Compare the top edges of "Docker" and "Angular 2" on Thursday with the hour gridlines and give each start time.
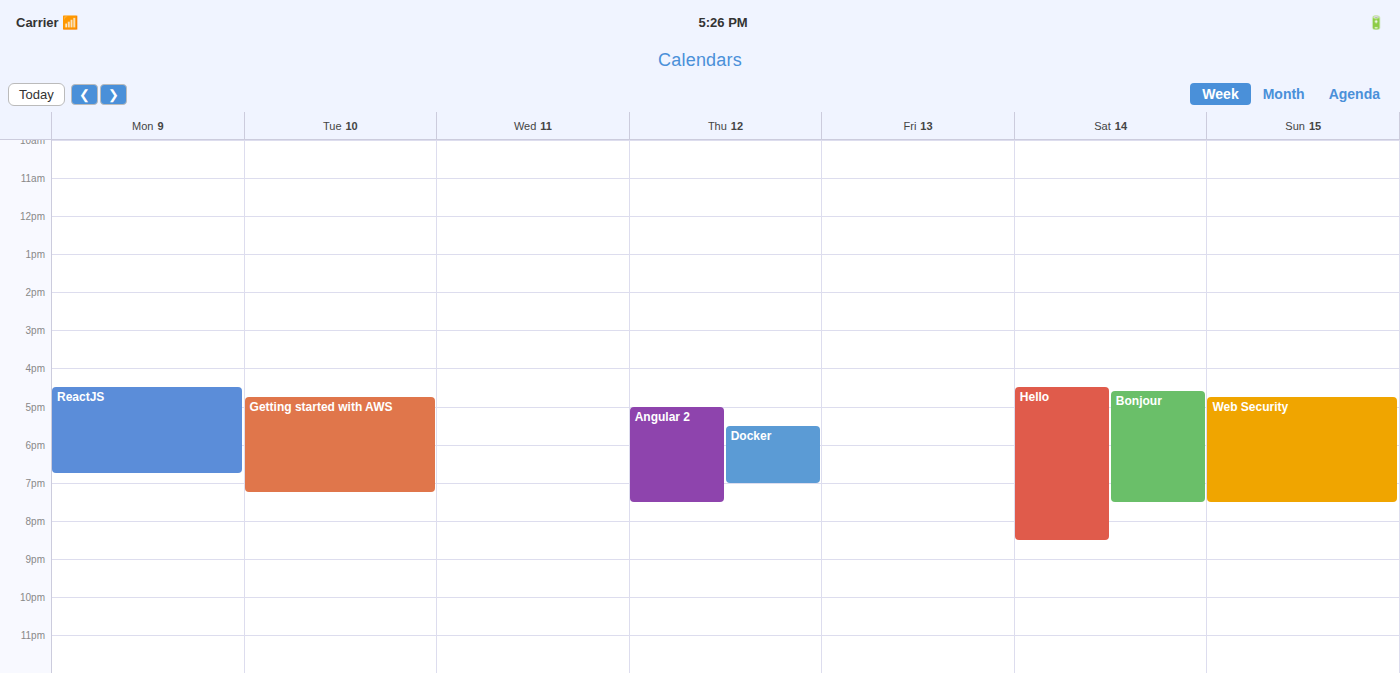
"Docker": 5:30 PM, halfway between the 5 PM and 6 PM lines. "Angular 2": 5:00 PM, exactly on the 5 PM line.